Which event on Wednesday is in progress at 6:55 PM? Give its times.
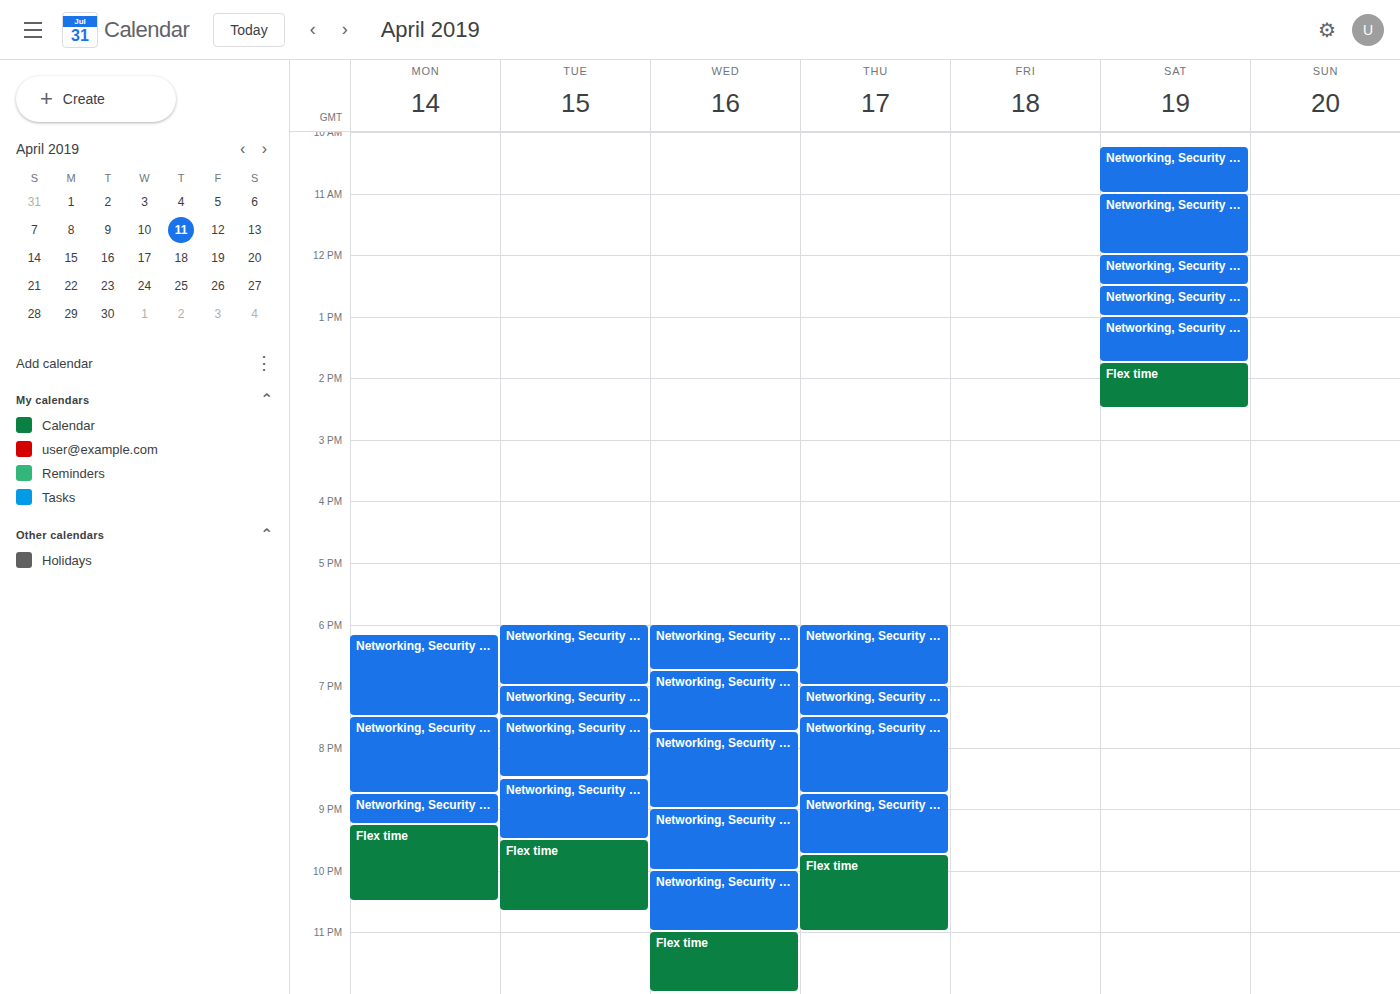
"Networking, Security - Rec", 6:45 PM to 7:45 PM